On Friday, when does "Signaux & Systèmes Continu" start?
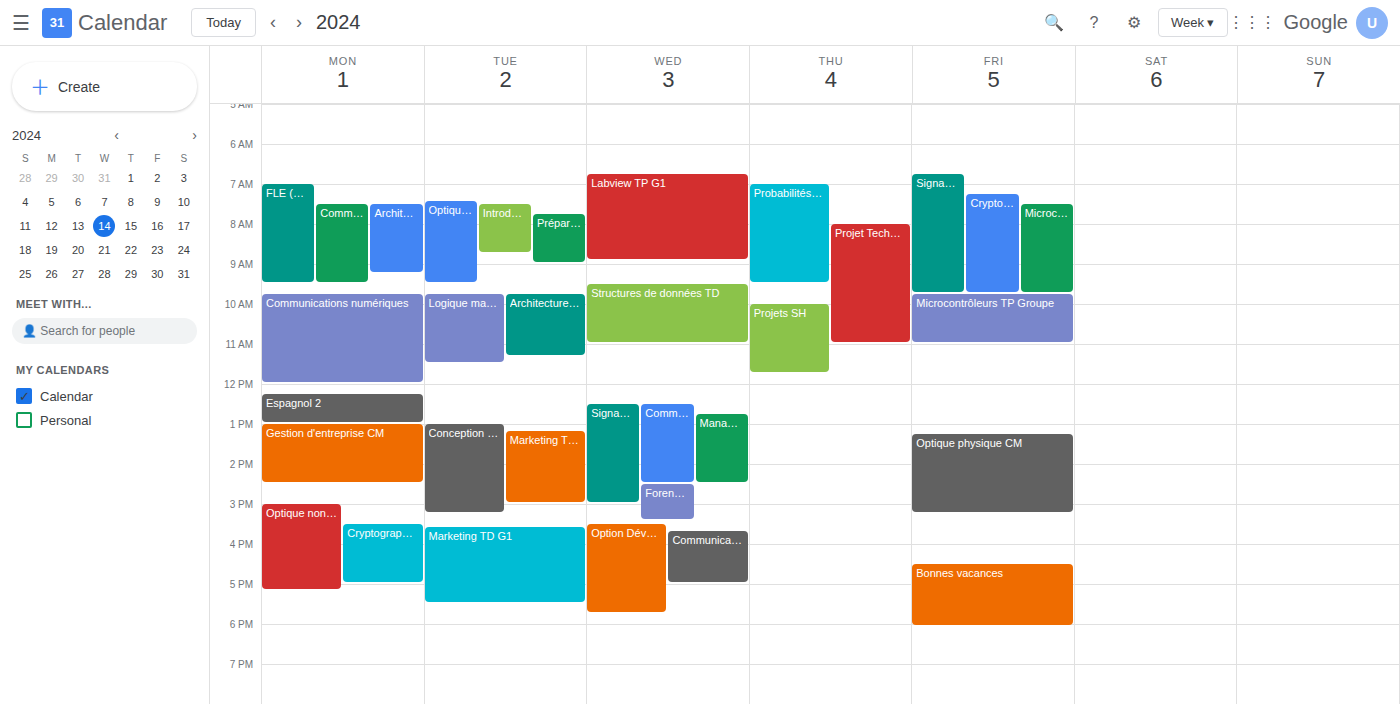
6:45 AM